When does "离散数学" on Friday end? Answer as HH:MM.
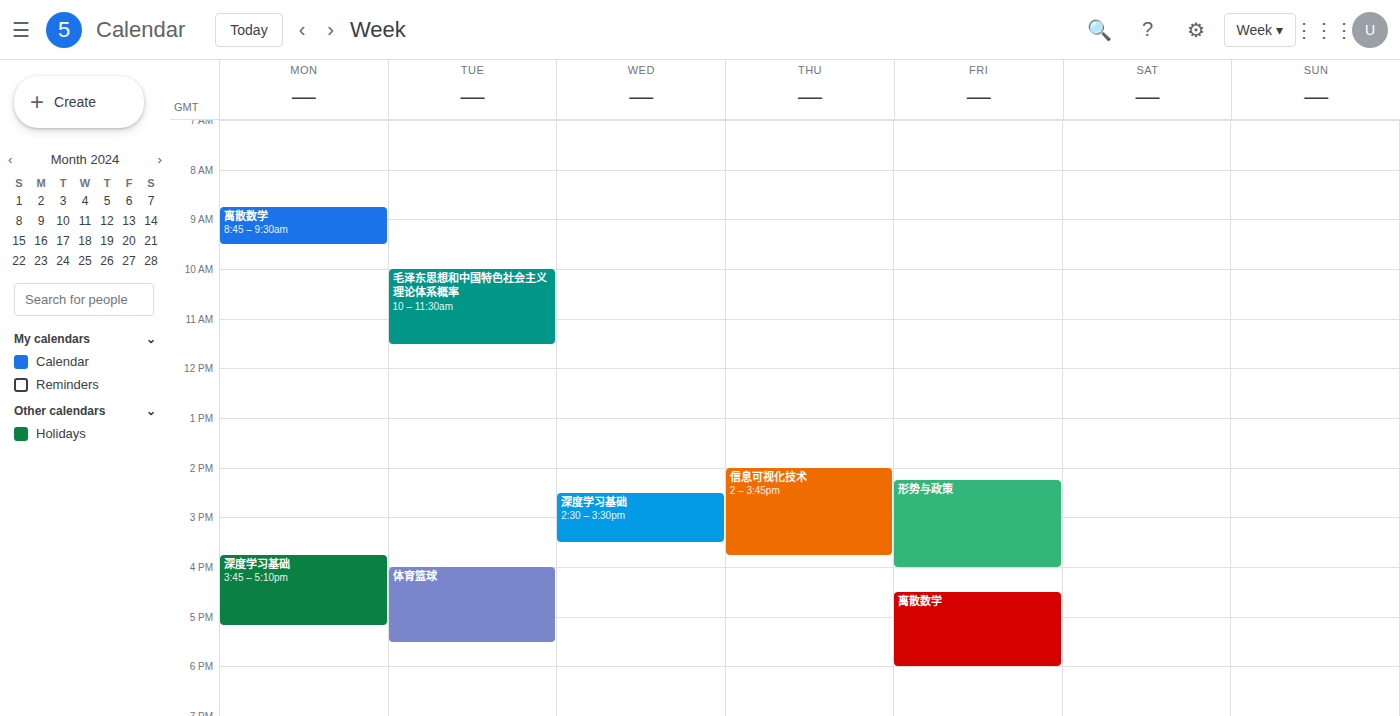
18:00